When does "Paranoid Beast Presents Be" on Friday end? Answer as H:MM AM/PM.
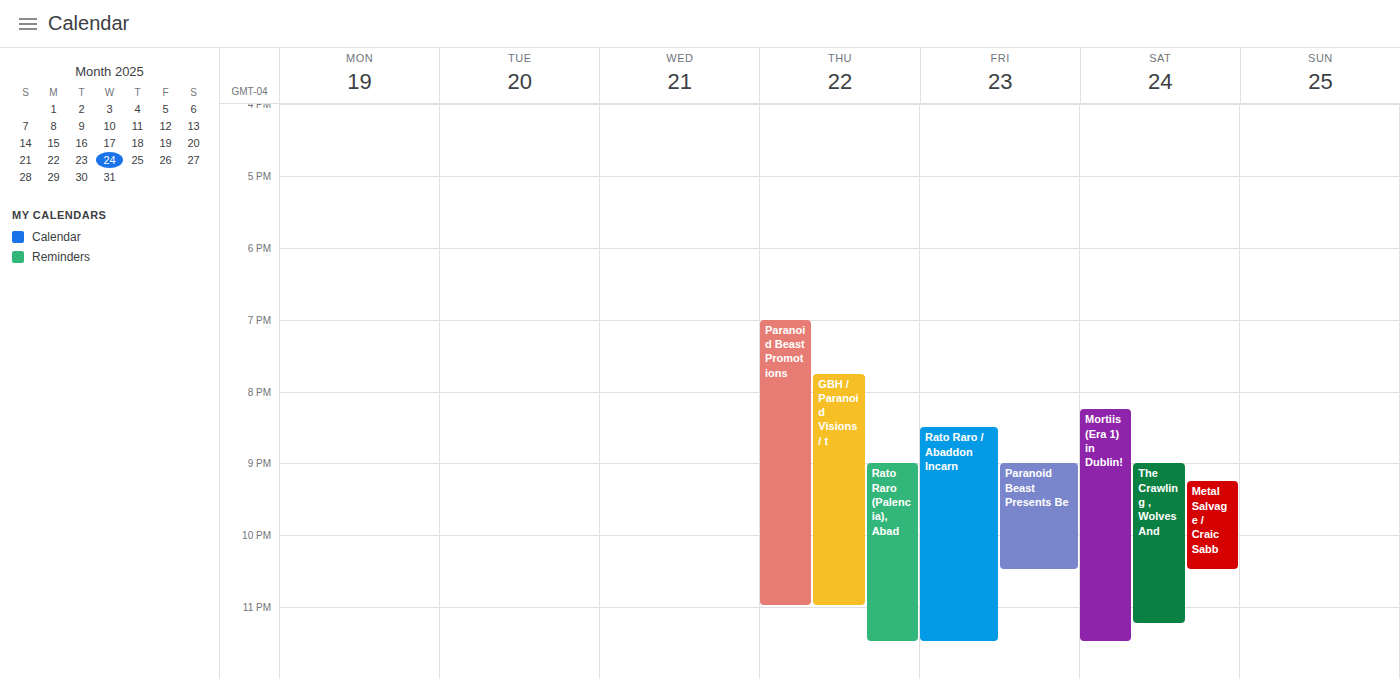
10:30 PM